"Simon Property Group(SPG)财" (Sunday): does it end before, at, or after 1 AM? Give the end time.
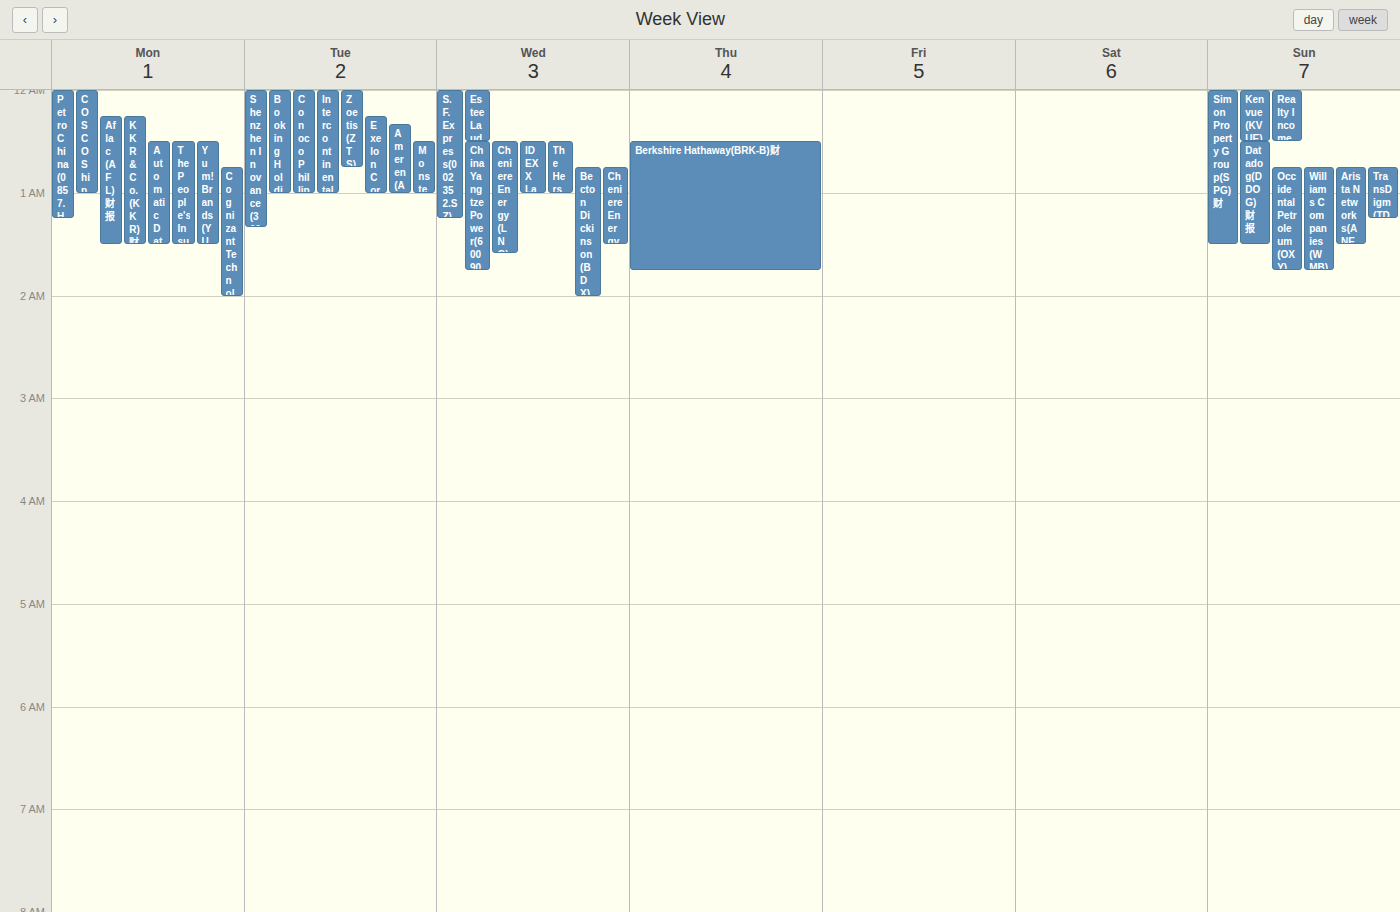
1:30 AM -- after 1 AM, 30 minutes below the 1 AM line.